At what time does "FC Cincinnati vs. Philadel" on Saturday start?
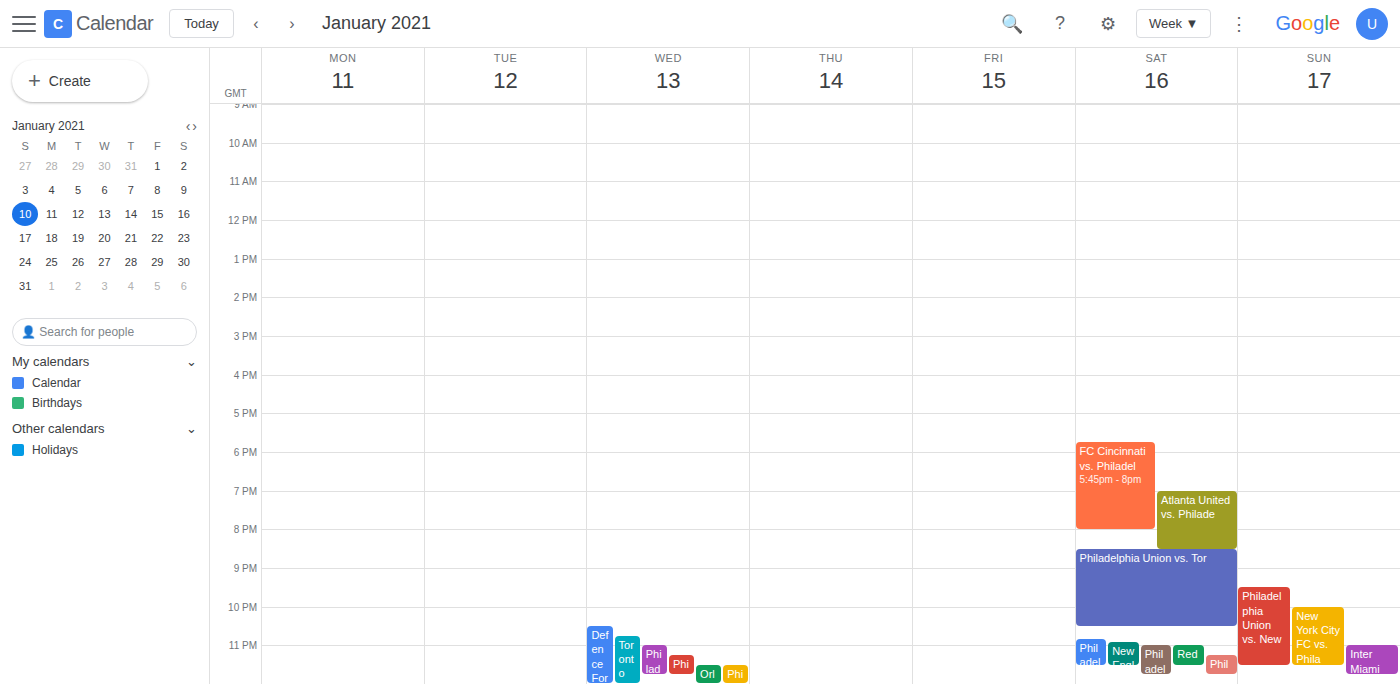
5:45 PM